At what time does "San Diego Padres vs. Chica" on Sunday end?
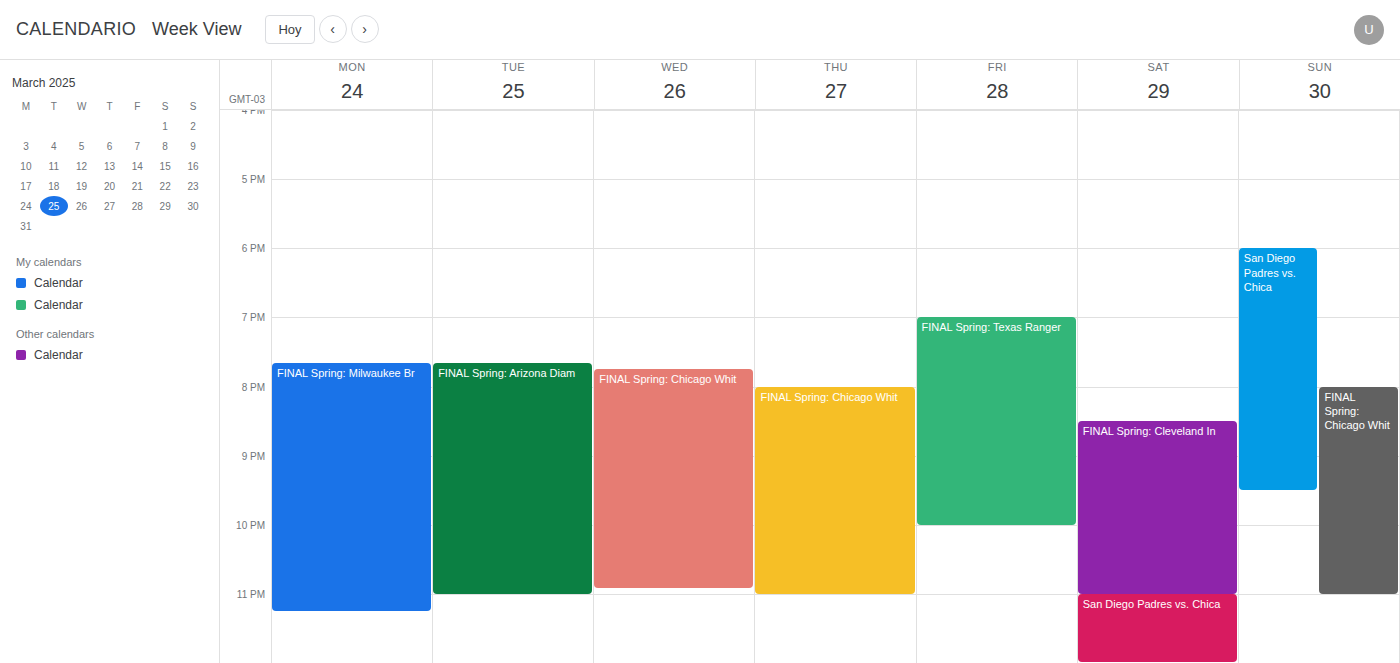
9:30 PM